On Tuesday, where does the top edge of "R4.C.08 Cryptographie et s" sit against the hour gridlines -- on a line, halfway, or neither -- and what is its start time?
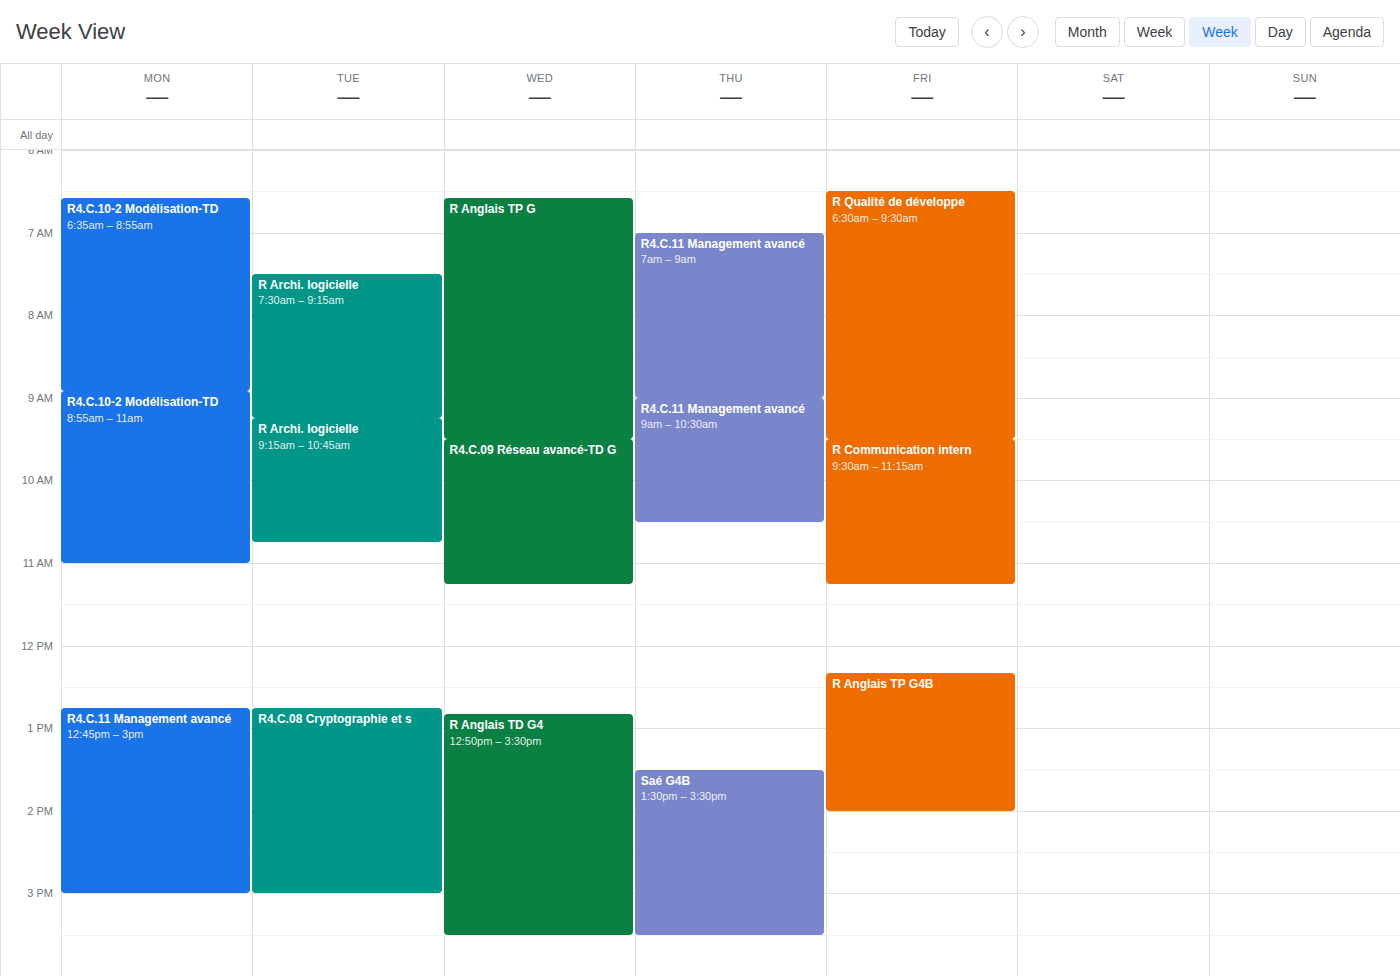
12:45 PM -- neither: three quarters of the way from the 12 PM line to the 1 PM line.